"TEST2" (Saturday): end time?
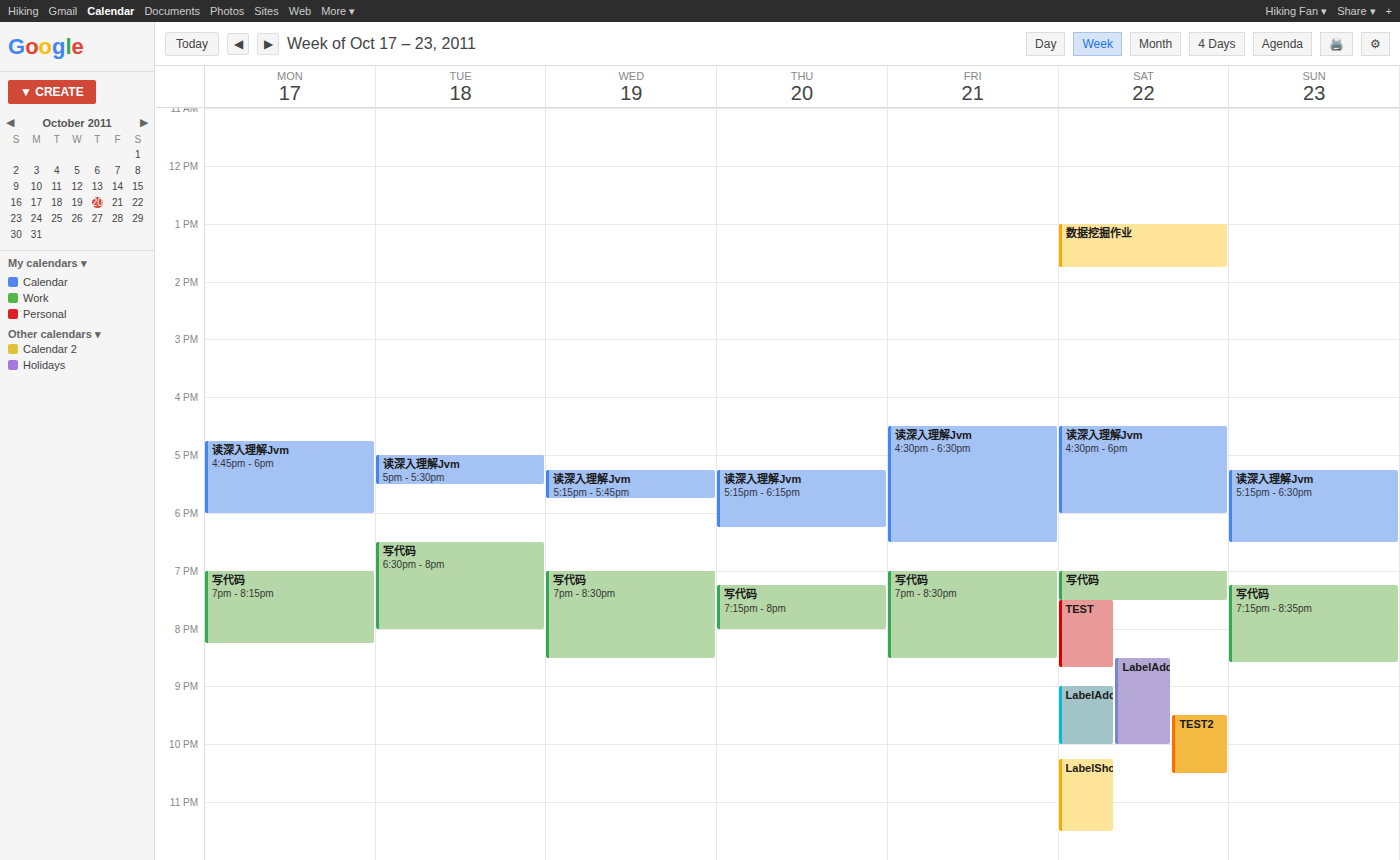
22:30